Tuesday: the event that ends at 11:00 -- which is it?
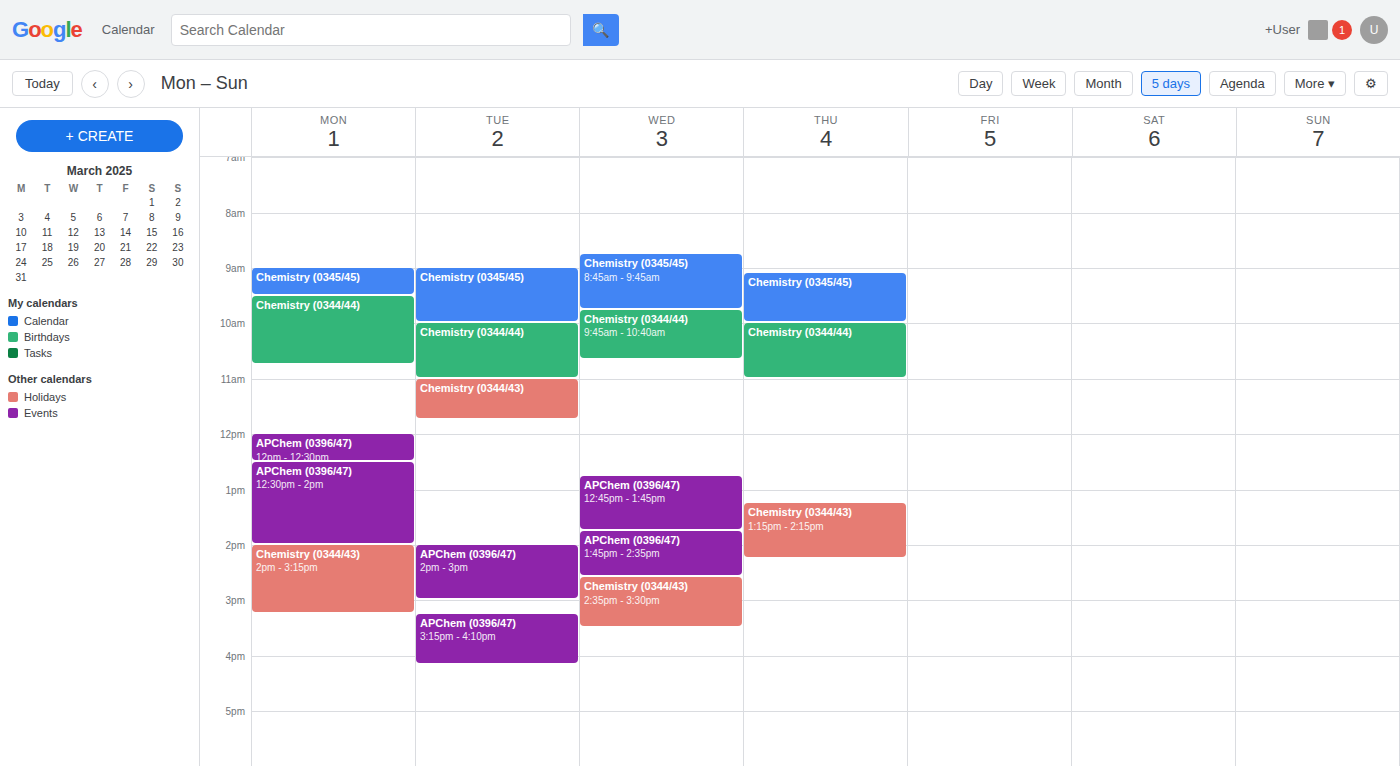
"Chemistry (0344/44)"